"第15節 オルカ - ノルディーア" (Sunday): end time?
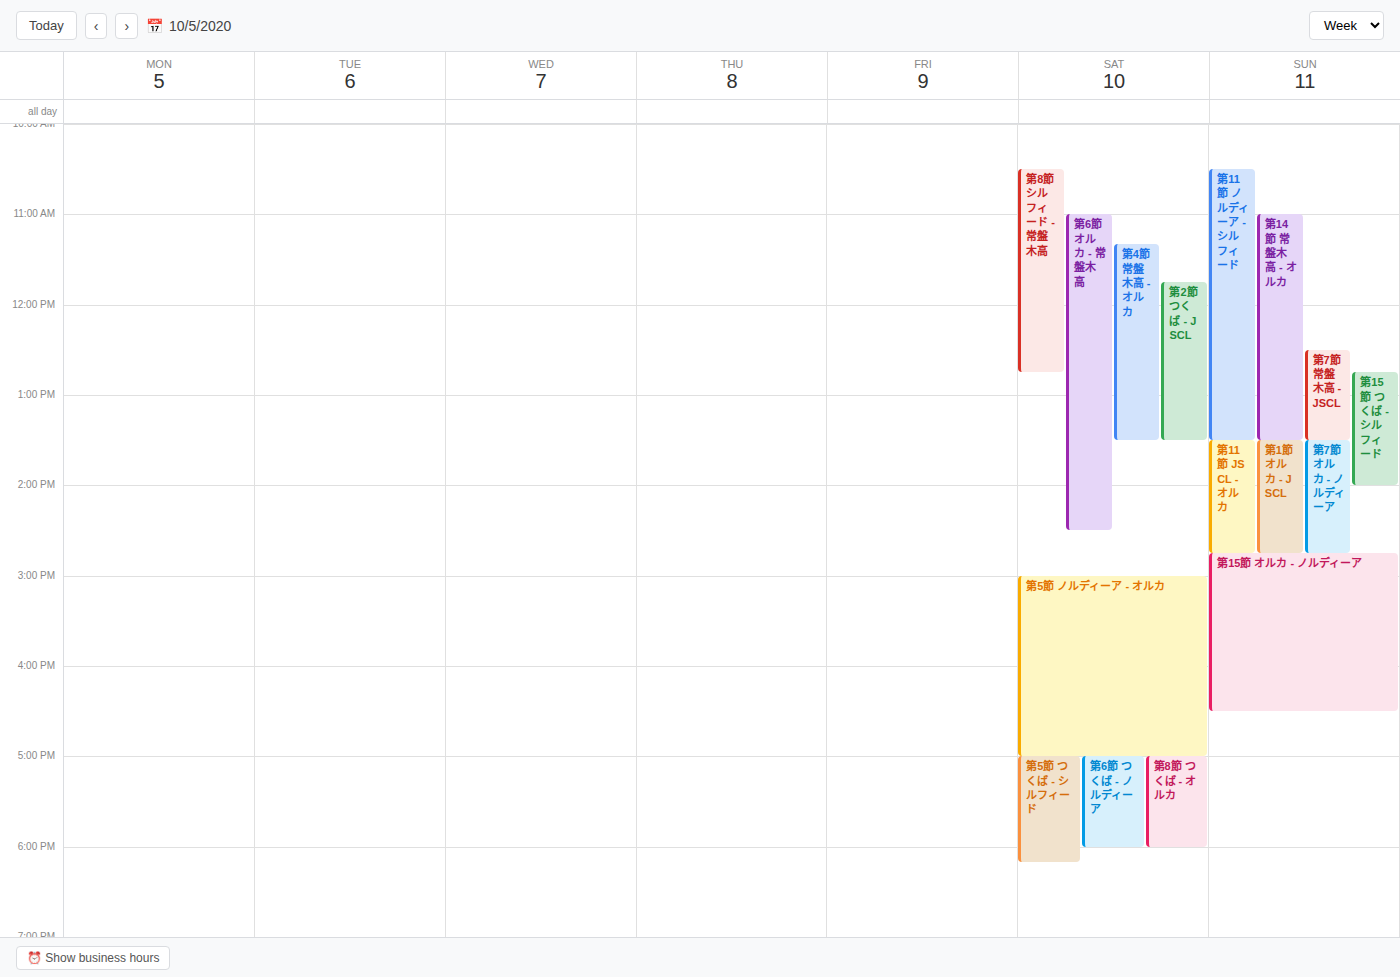
4:30 PM